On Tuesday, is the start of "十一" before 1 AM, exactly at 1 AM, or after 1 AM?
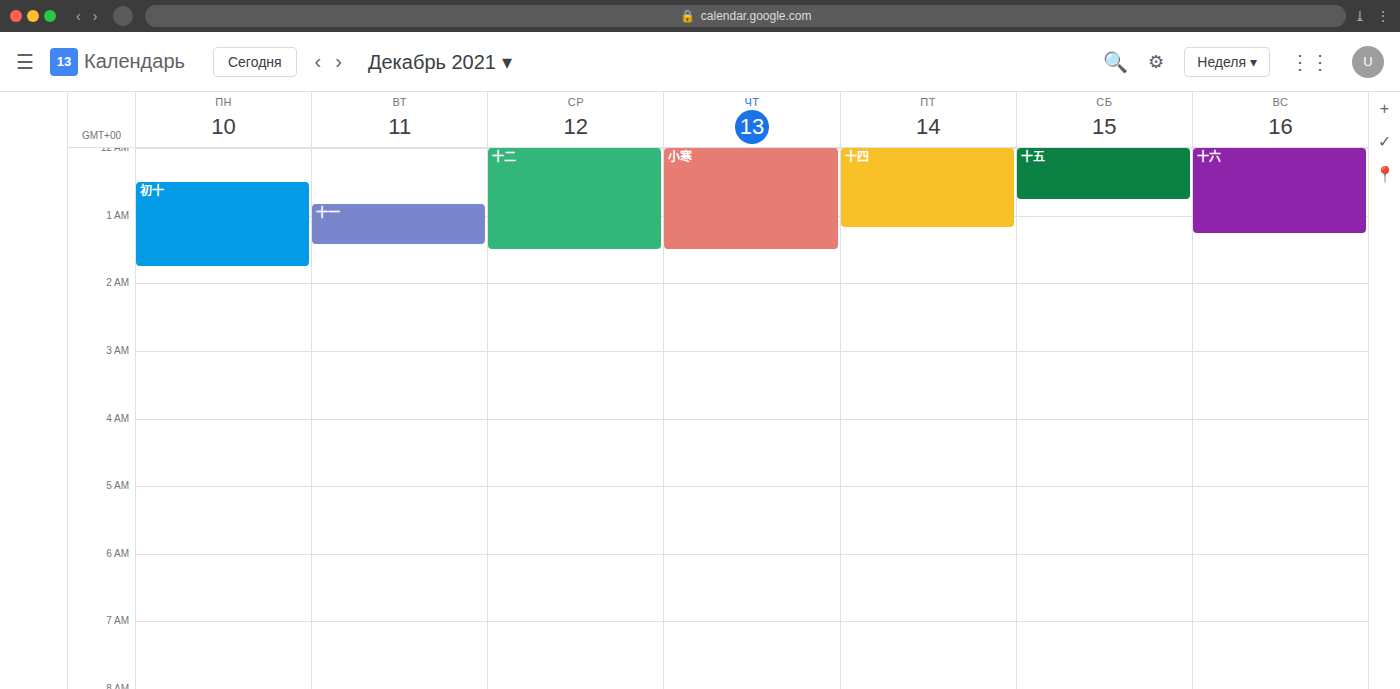
12:50 AM -- before 1 AM, 10 minutes above the 1 AM line.